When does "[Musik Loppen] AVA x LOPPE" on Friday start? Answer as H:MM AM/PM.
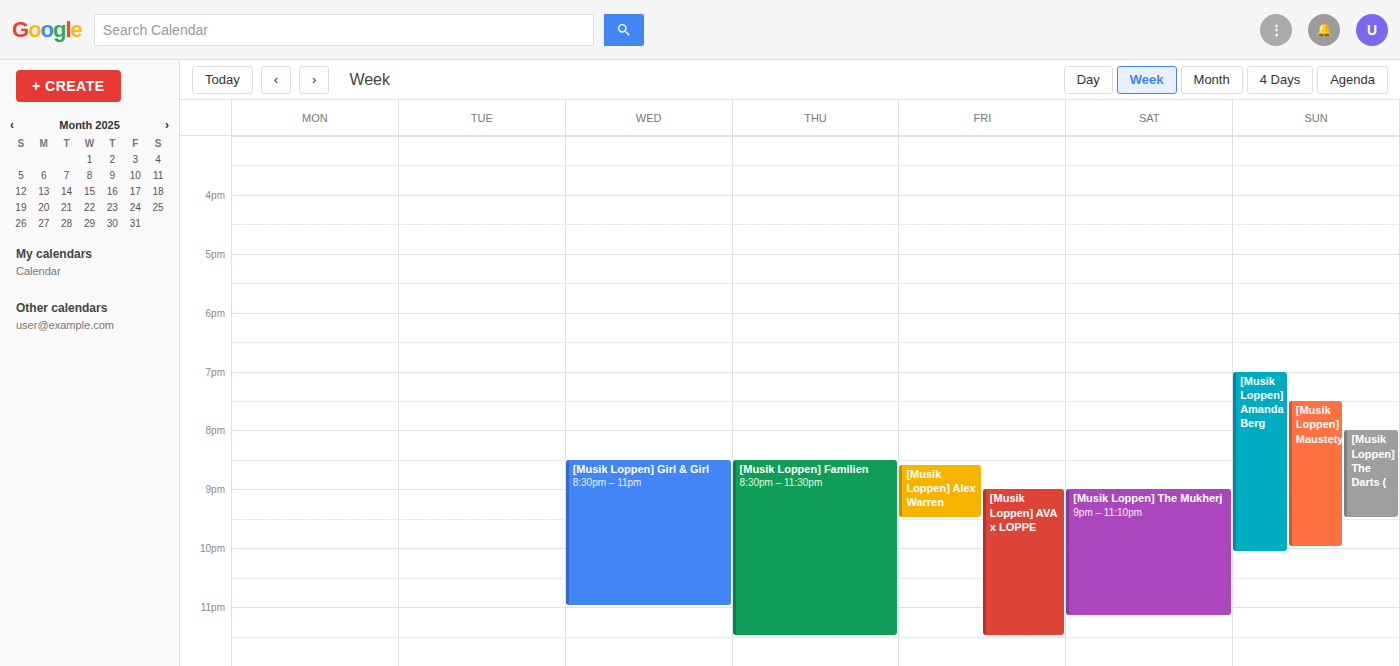
9:00 PM